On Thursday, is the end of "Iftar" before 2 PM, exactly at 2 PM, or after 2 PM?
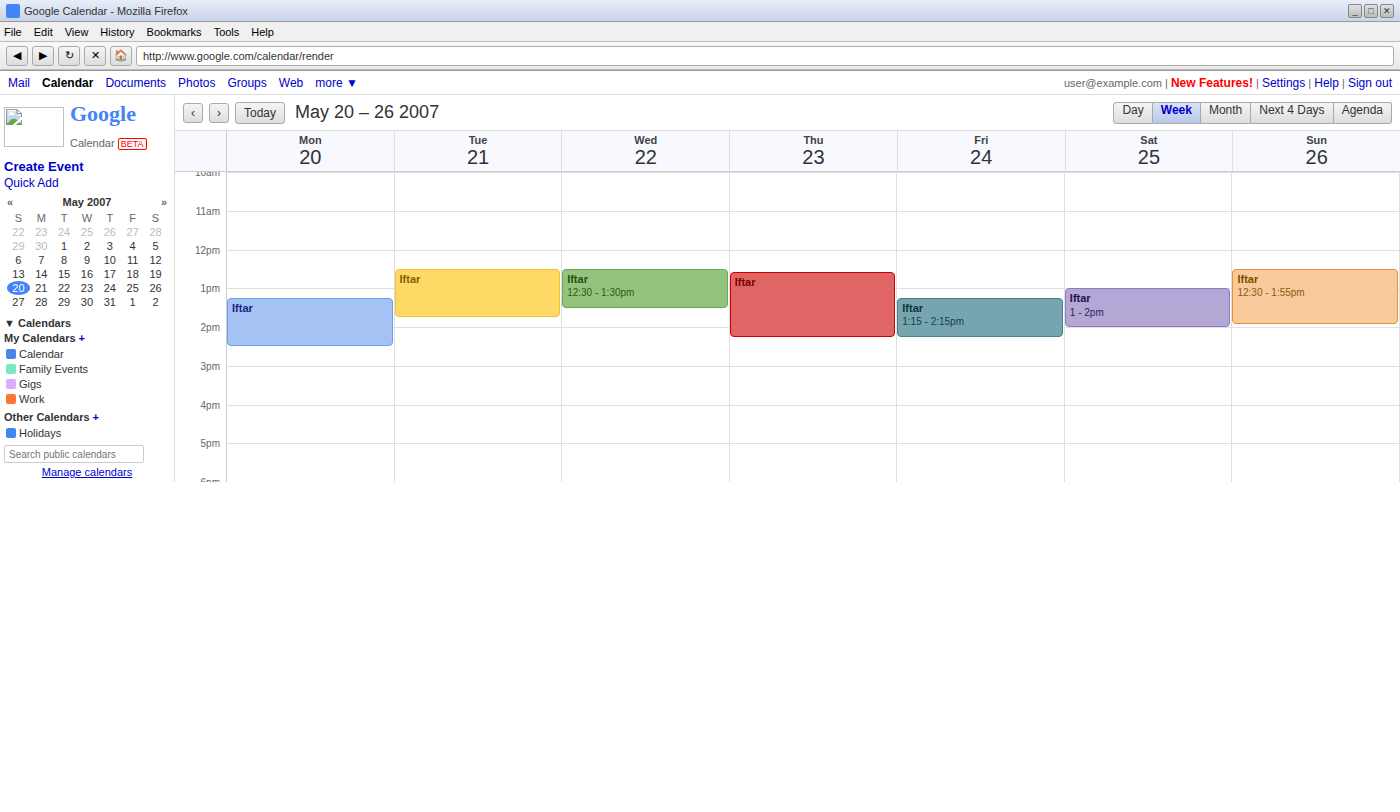
2:15 PM -- after 2 PM, 15 minutes below the 2 PM line.